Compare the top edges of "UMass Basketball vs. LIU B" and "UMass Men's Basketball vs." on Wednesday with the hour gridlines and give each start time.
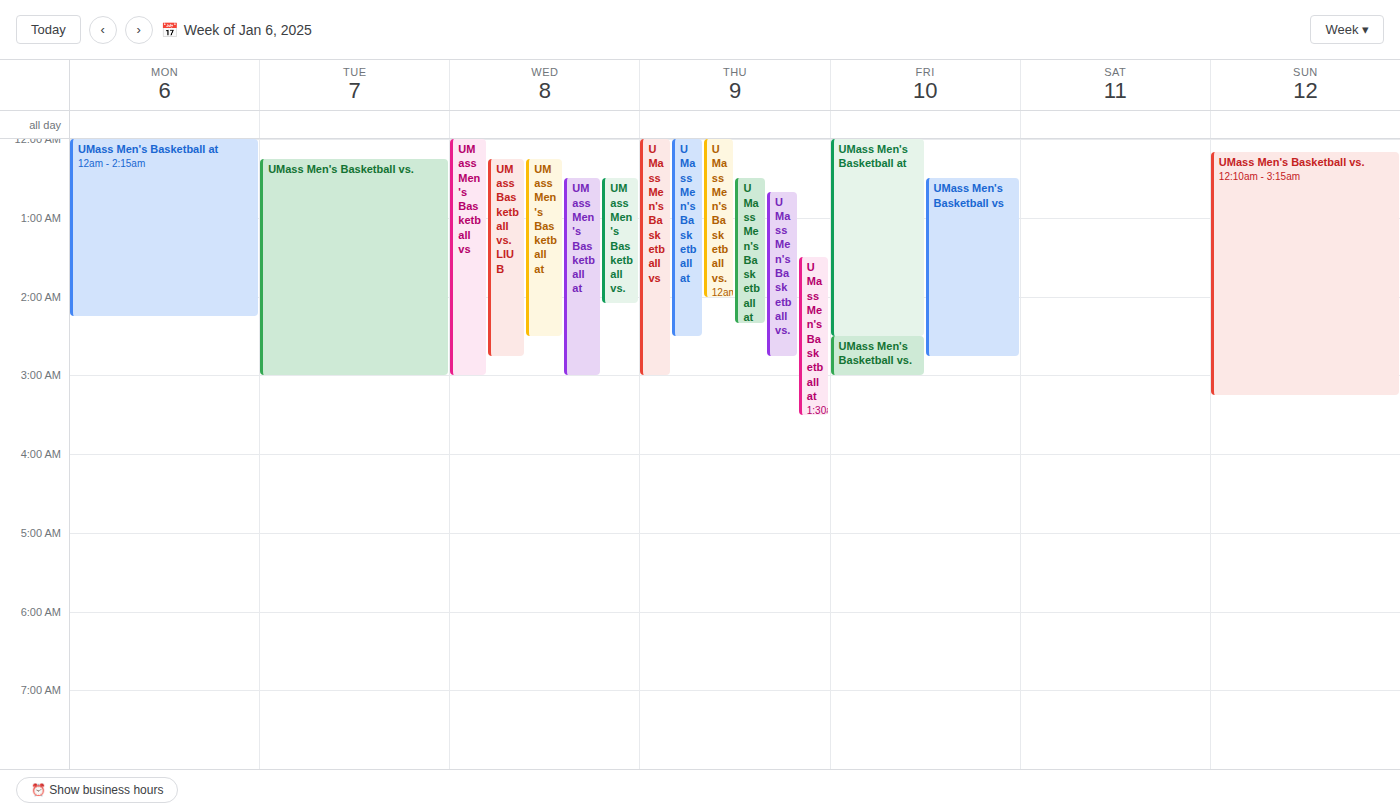
"UMass Basketball vs. LIU B": 12:15 AM, neither: a quarter of the way from the 12 AM line to the 1 AM line. "UMass Men's Basketball vs.": 12:30 AM, halfway between the 12 AM and 1 AM lines.